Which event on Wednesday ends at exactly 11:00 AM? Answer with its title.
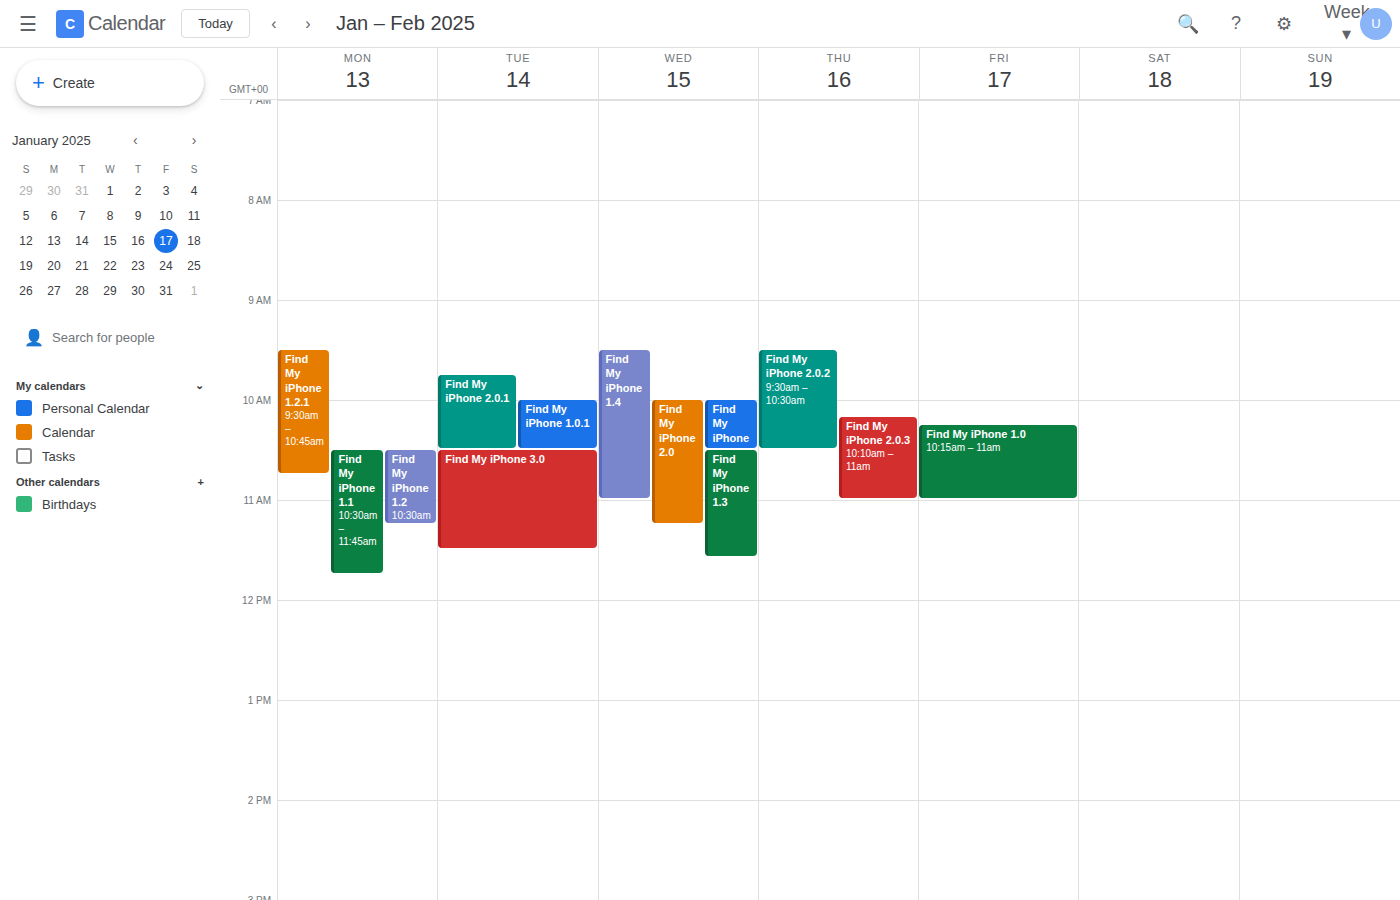
"Find My iPhone 1.4"